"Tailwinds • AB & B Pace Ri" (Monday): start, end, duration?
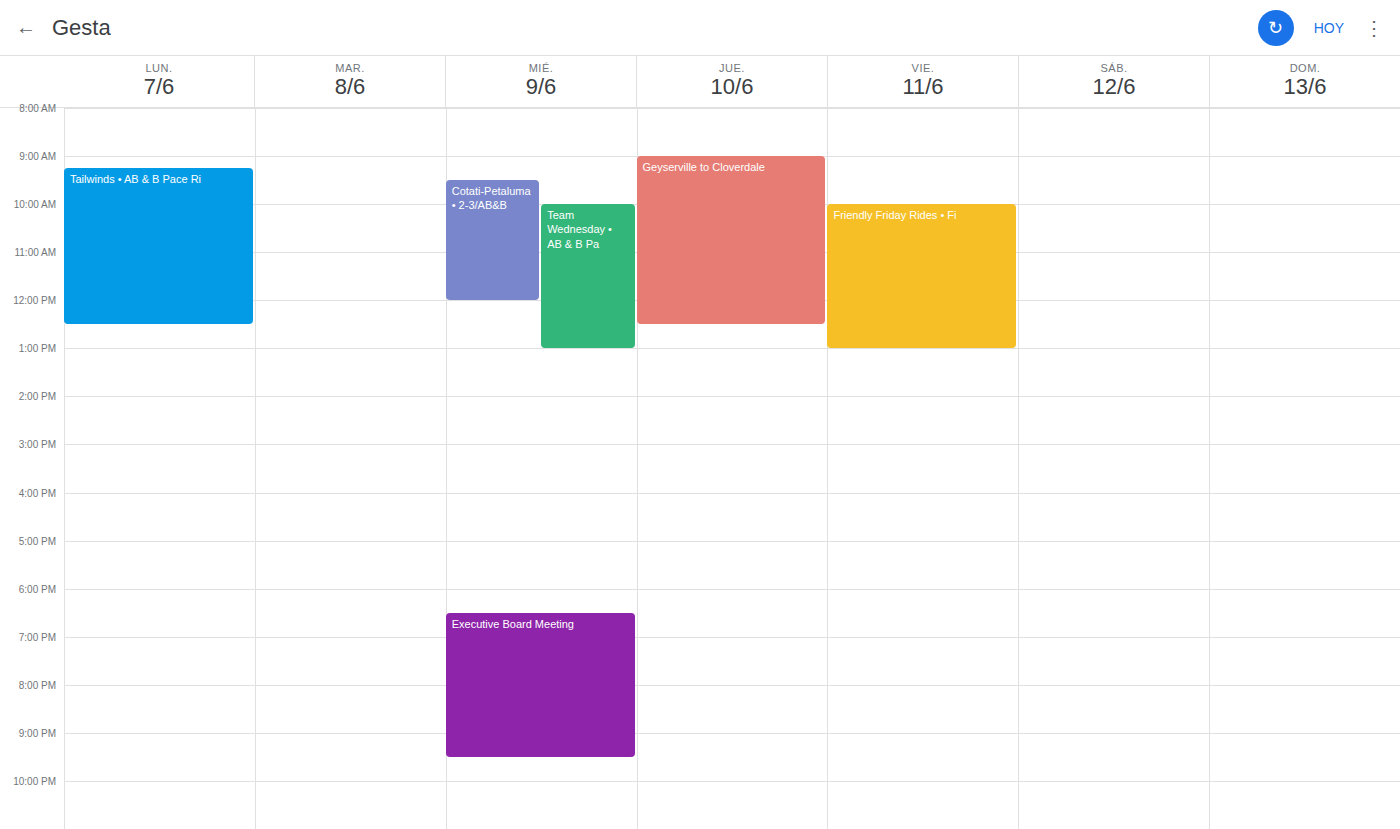
9:15 AM to 12:30 PM, 3 hours 15 minutes